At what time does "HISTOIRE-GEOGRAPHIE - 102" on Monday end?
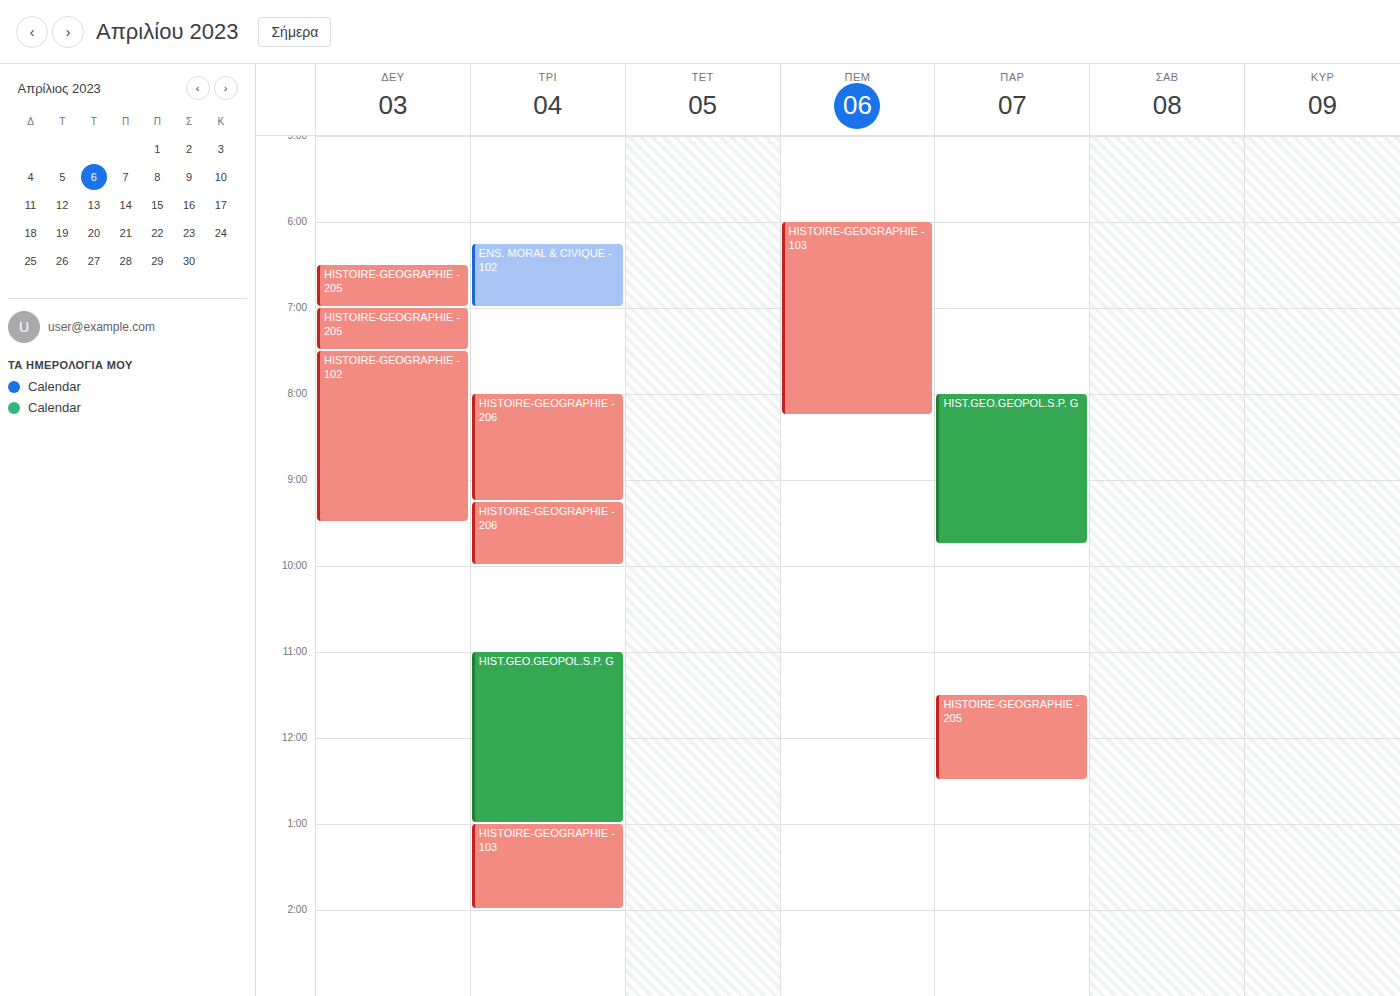
9:30 AM